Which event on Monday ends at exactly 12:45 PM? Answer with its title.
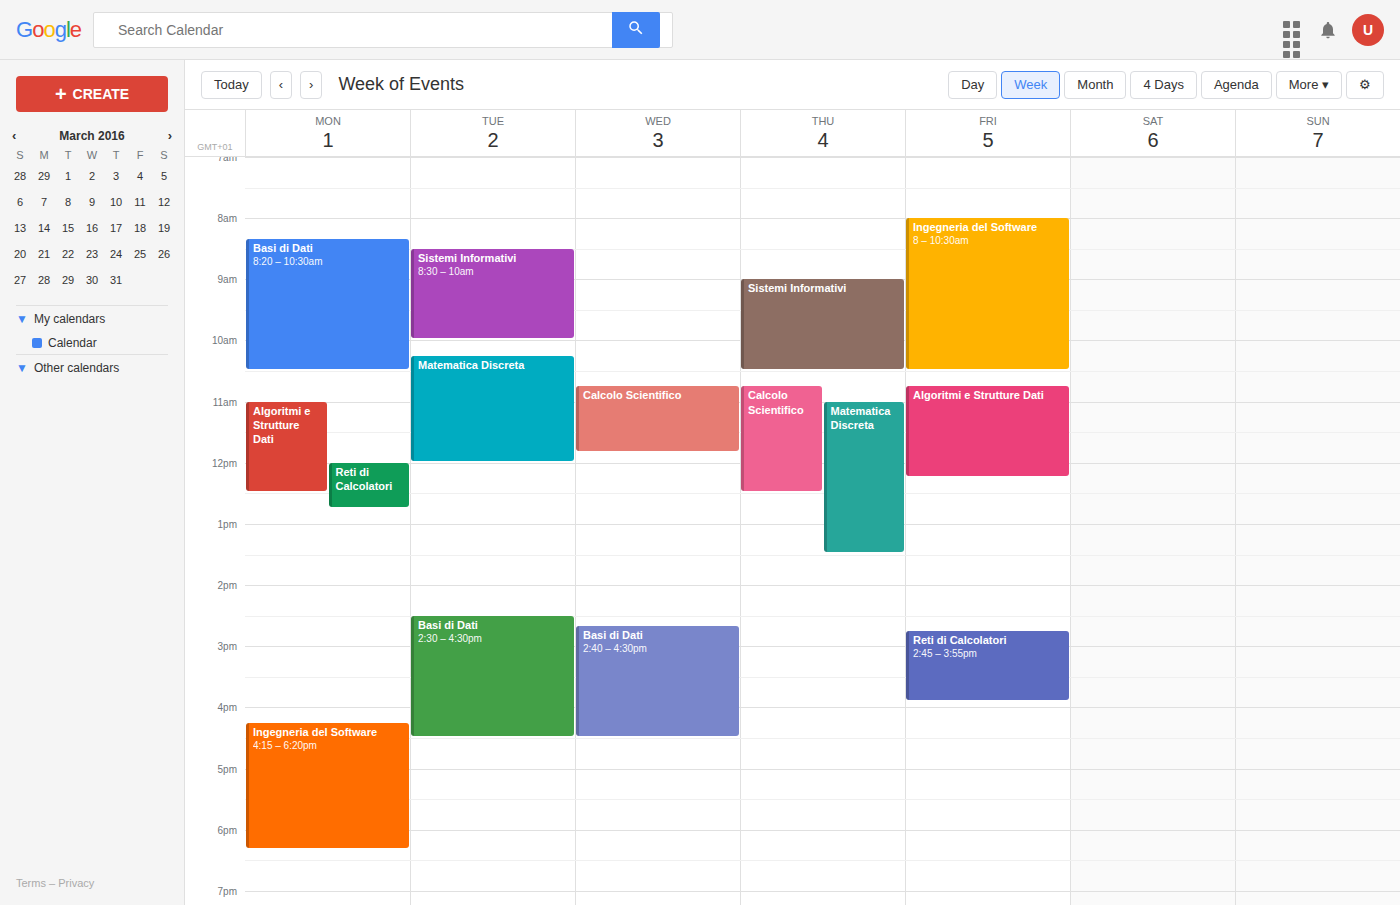
"Reti di Calcolatori"